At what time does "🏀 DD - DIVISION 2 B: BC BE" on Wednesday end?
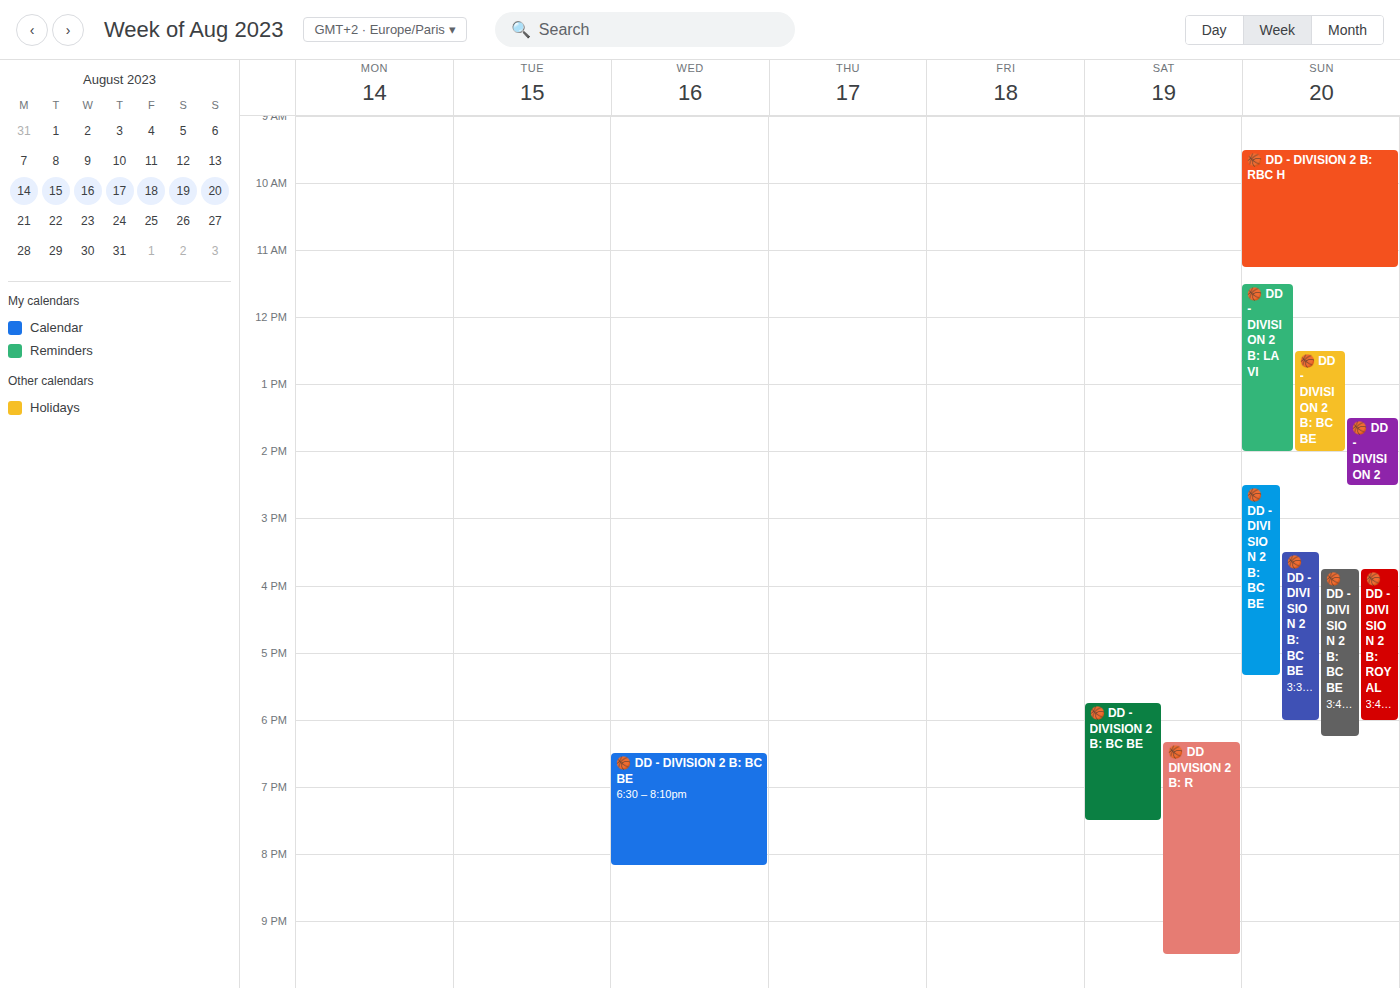
8:10 PM